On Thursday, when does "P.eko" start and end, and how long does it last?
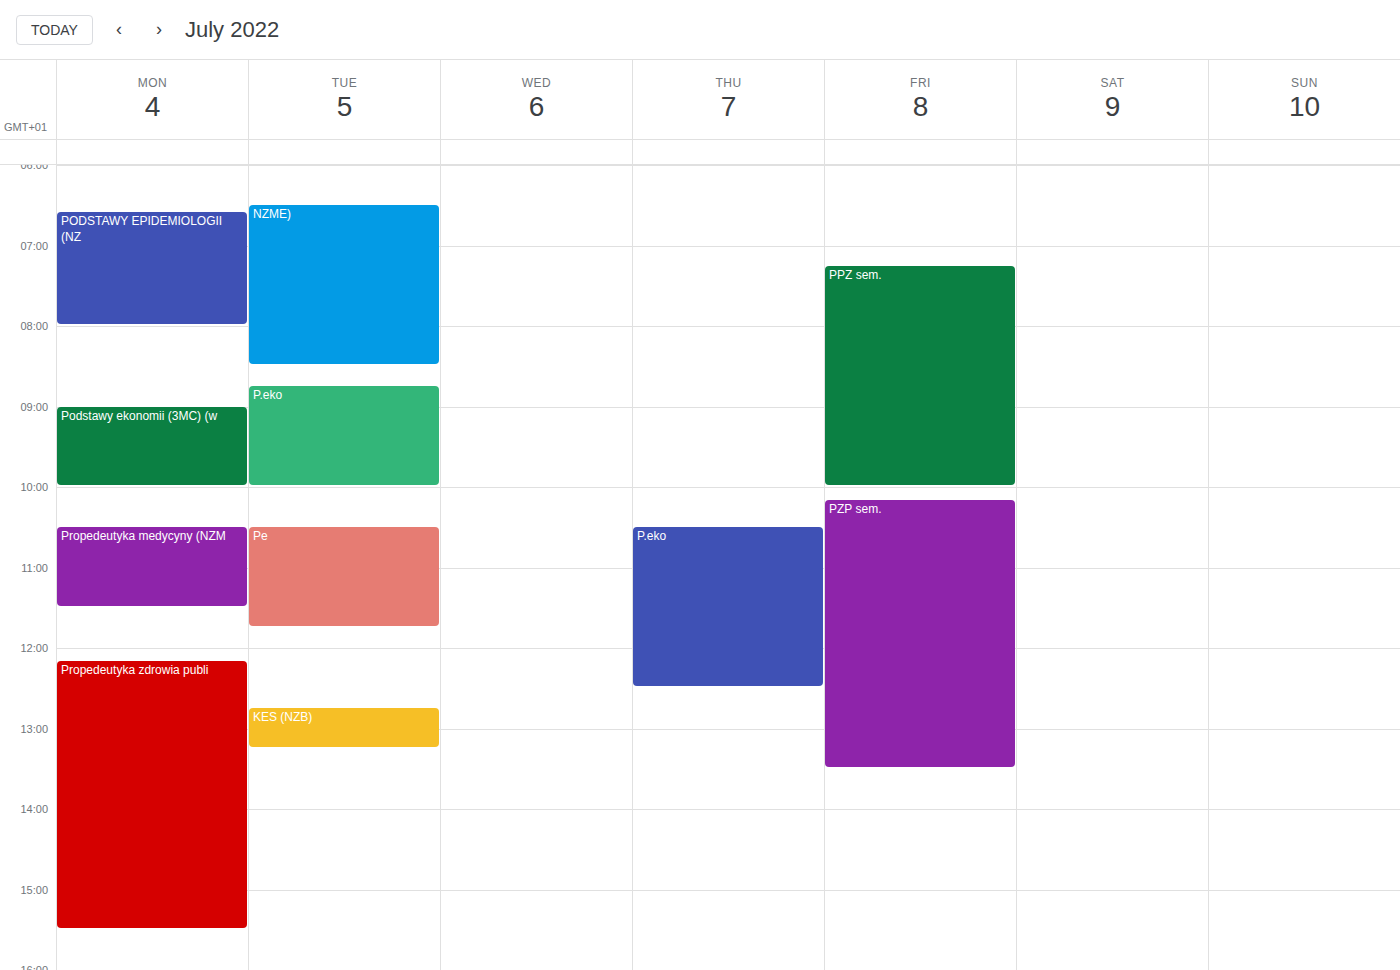
10:30 AM to 12:30 PM, 2 hours